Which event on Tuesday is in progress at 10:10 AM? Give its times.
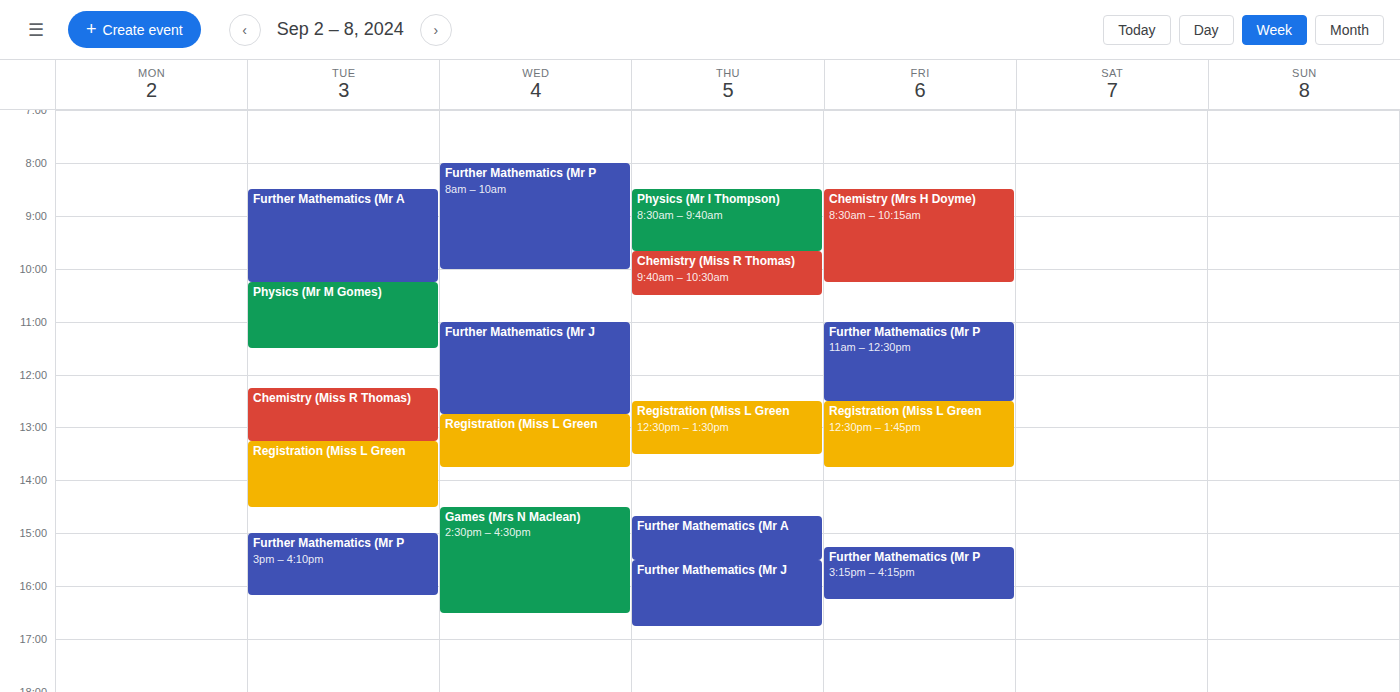
"Further Mathematics (Mr A", 8:30 AM to 10:15 AM